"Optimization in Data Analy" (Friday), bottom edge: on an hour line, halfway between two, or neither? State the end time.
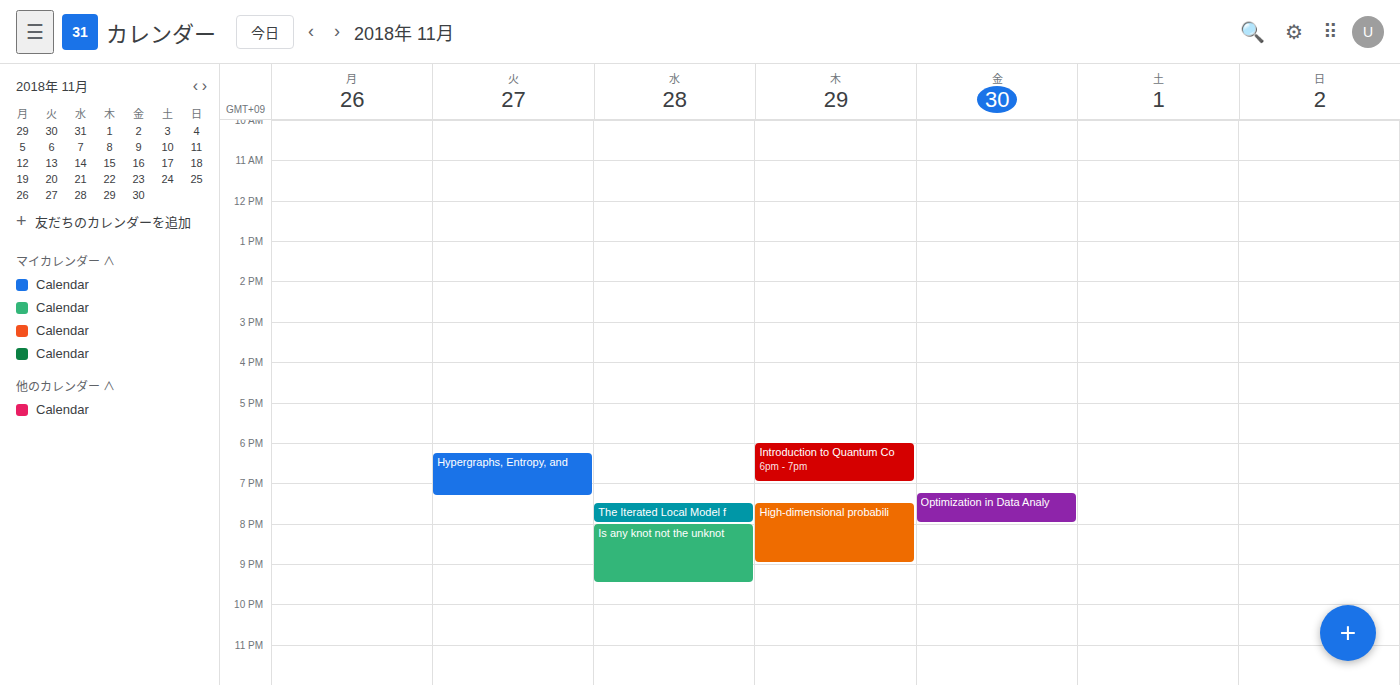
8:00 PM -- exactly on the 8 PM line.